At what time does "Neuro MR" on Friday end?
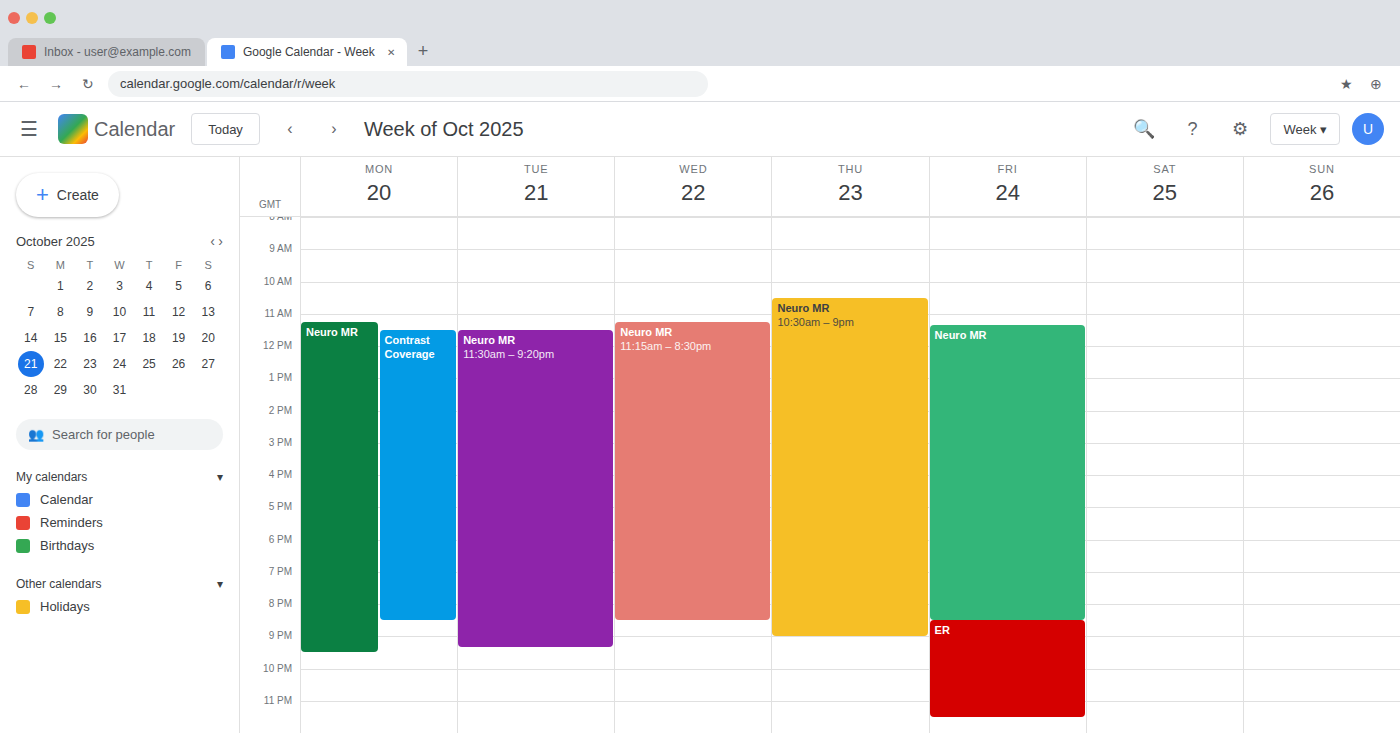
20:30